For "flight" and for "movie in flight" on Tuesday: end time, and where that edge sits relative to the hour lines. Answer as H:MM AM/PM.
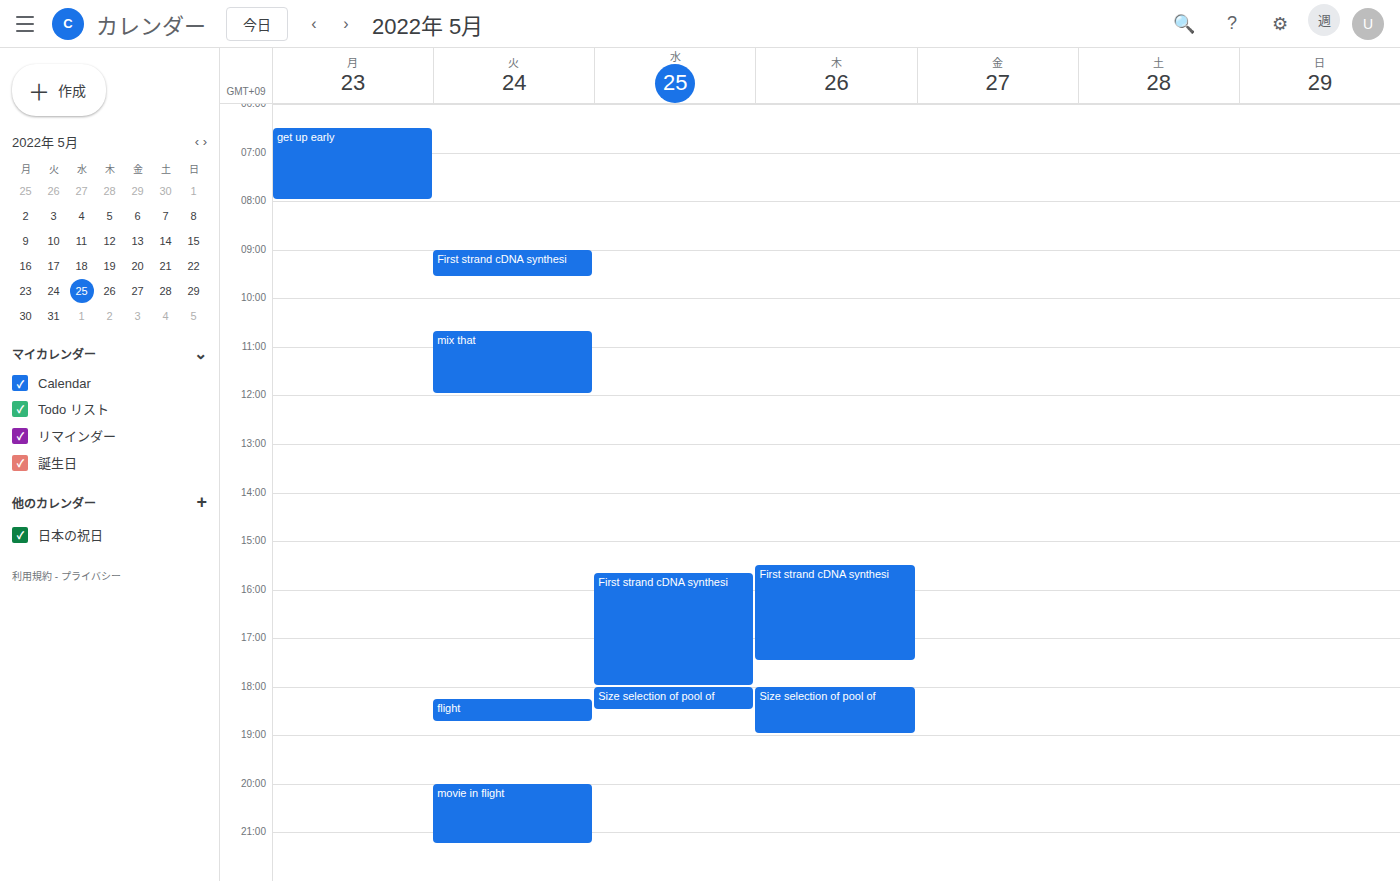
"flight": 6:45 PM, neither: three quarters of the way from the 6 PM line to the 7 PM line. "movie in flight": 9:15 PM, neither: a quarter of the way from the 9 PM line to the 10 PM line.